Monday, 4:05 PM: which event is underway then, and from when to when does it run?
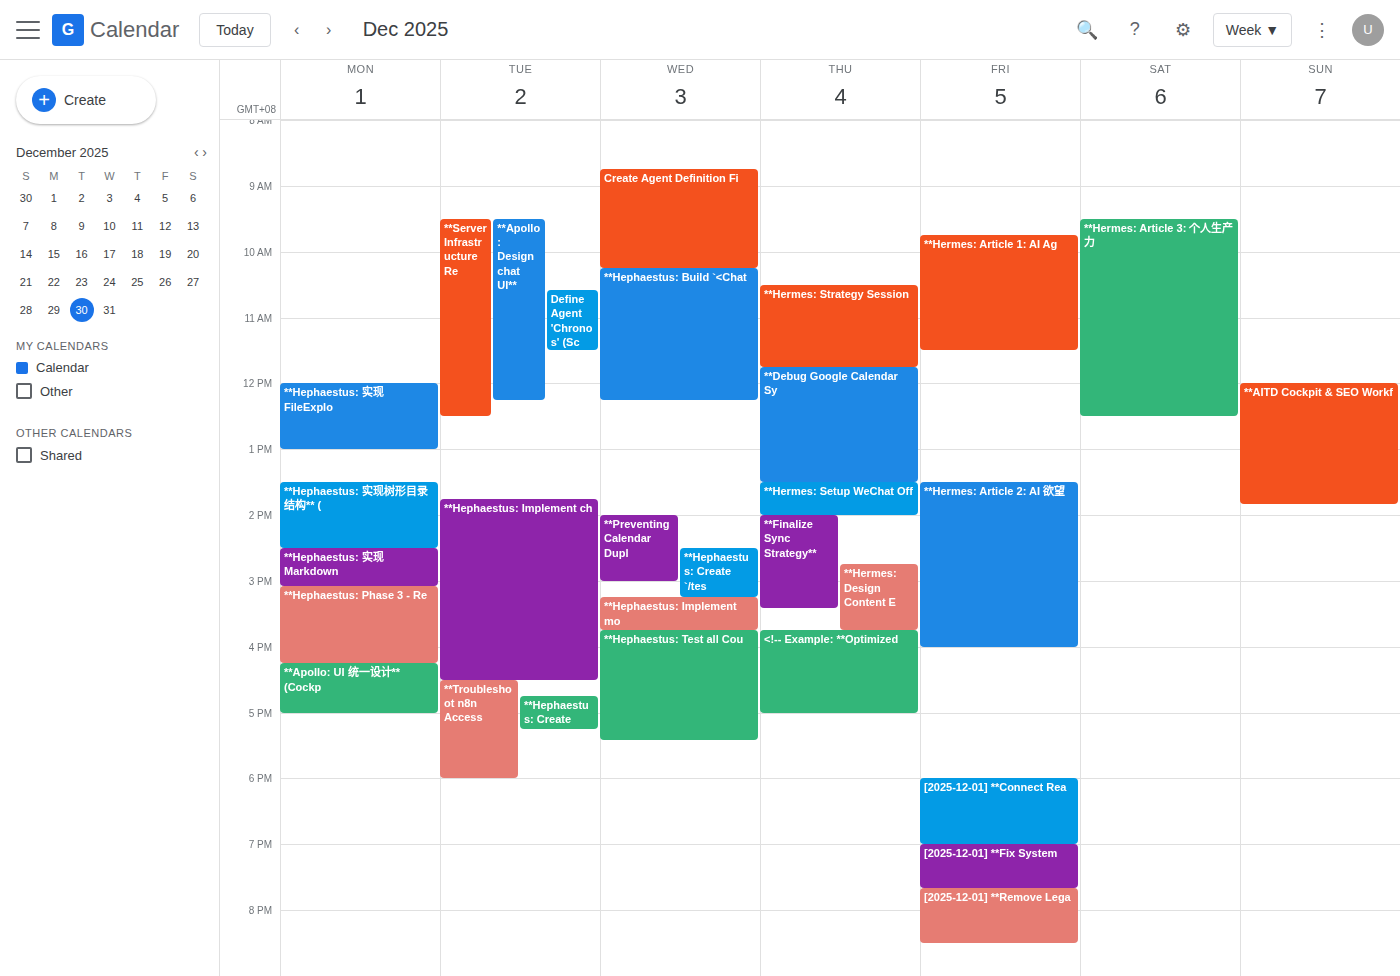
"**Hephaestus: Phase 3 - Re", 3:05 PM to 4:15 PM